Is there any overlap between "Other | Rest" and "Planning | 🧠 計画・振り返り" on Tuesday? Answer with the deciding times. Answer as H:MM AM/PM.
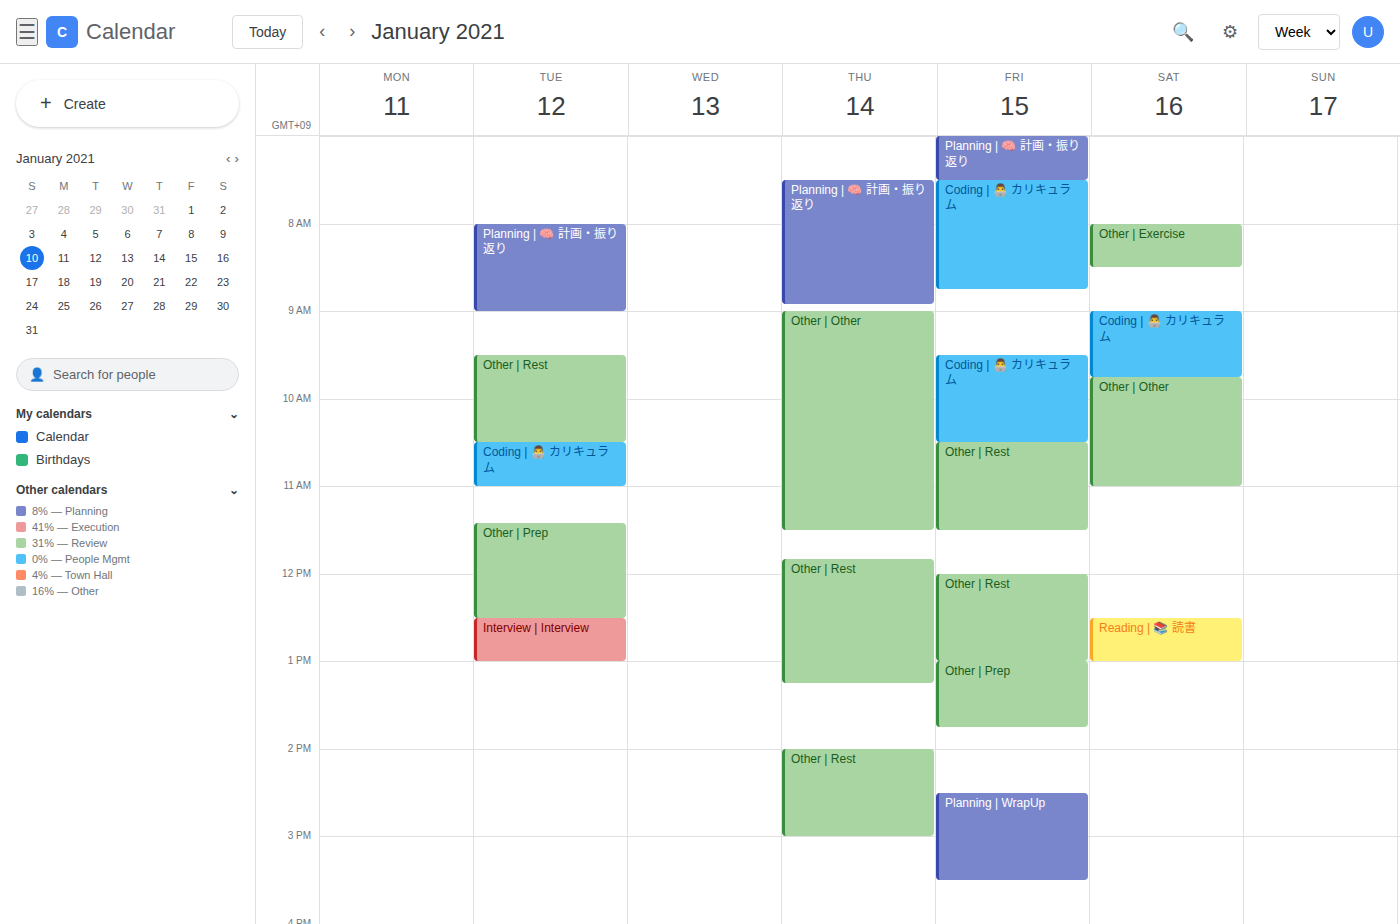
"Planning | 🧠 計画・振り返り" ends at 9:00 AM and "Other | Rest" starts at 9:30 AM -- no overlap.